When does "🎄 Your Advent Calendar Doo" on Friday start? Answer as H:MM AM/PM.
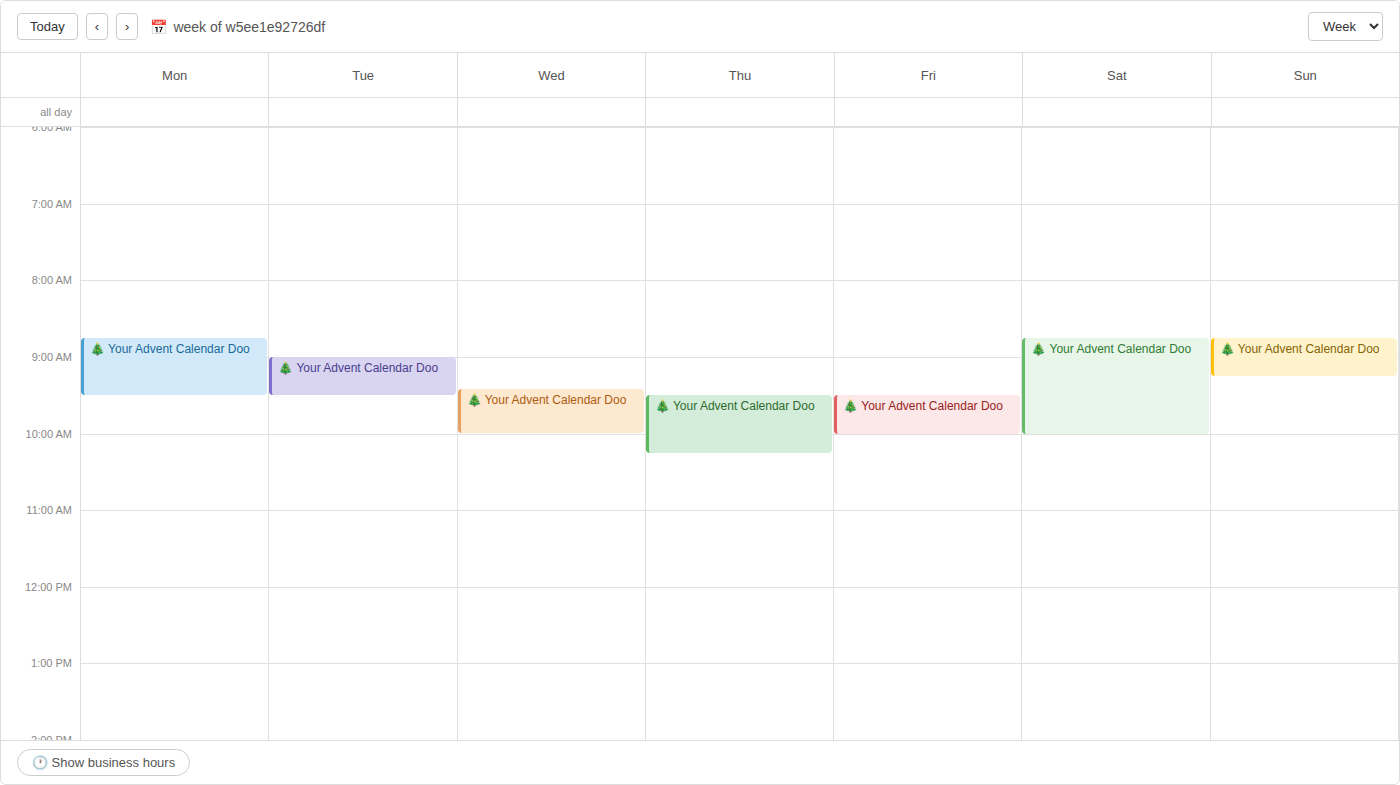
9:30 AM